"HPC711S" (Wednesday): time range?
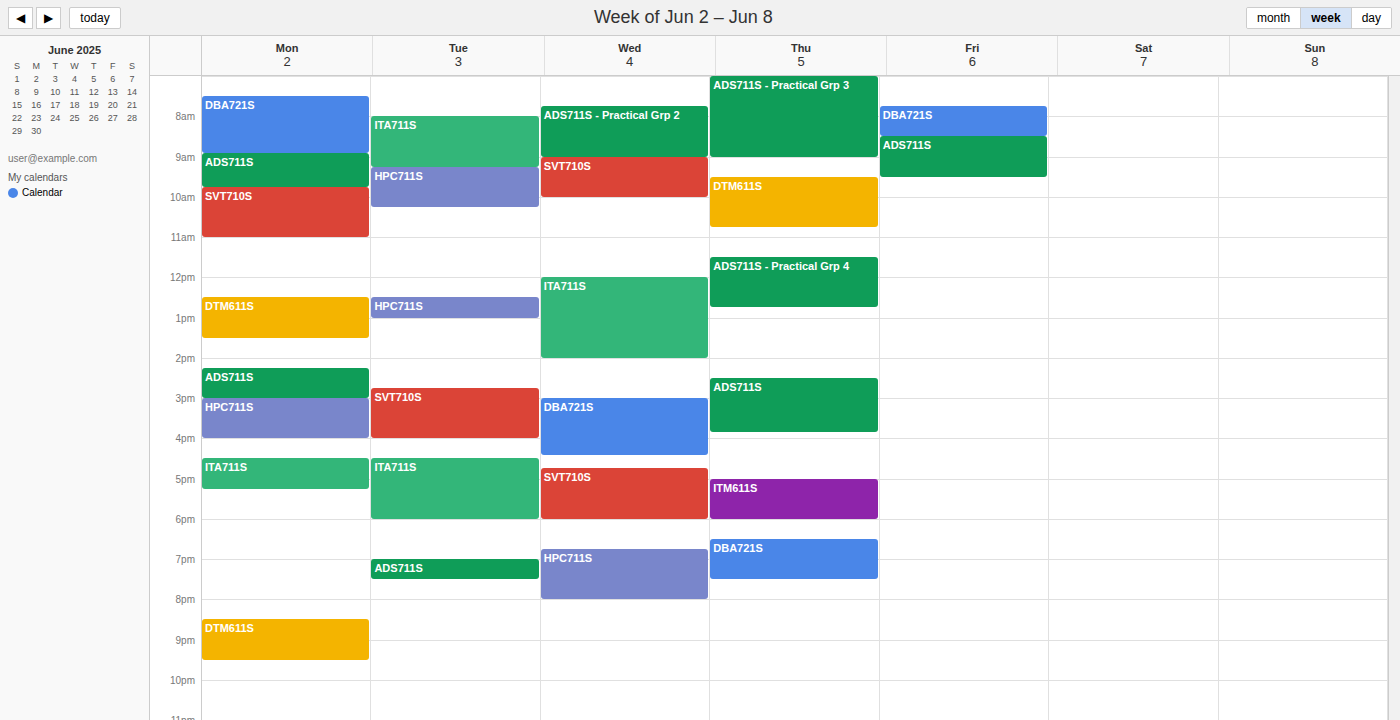
6:45 PM to 8:00 PM